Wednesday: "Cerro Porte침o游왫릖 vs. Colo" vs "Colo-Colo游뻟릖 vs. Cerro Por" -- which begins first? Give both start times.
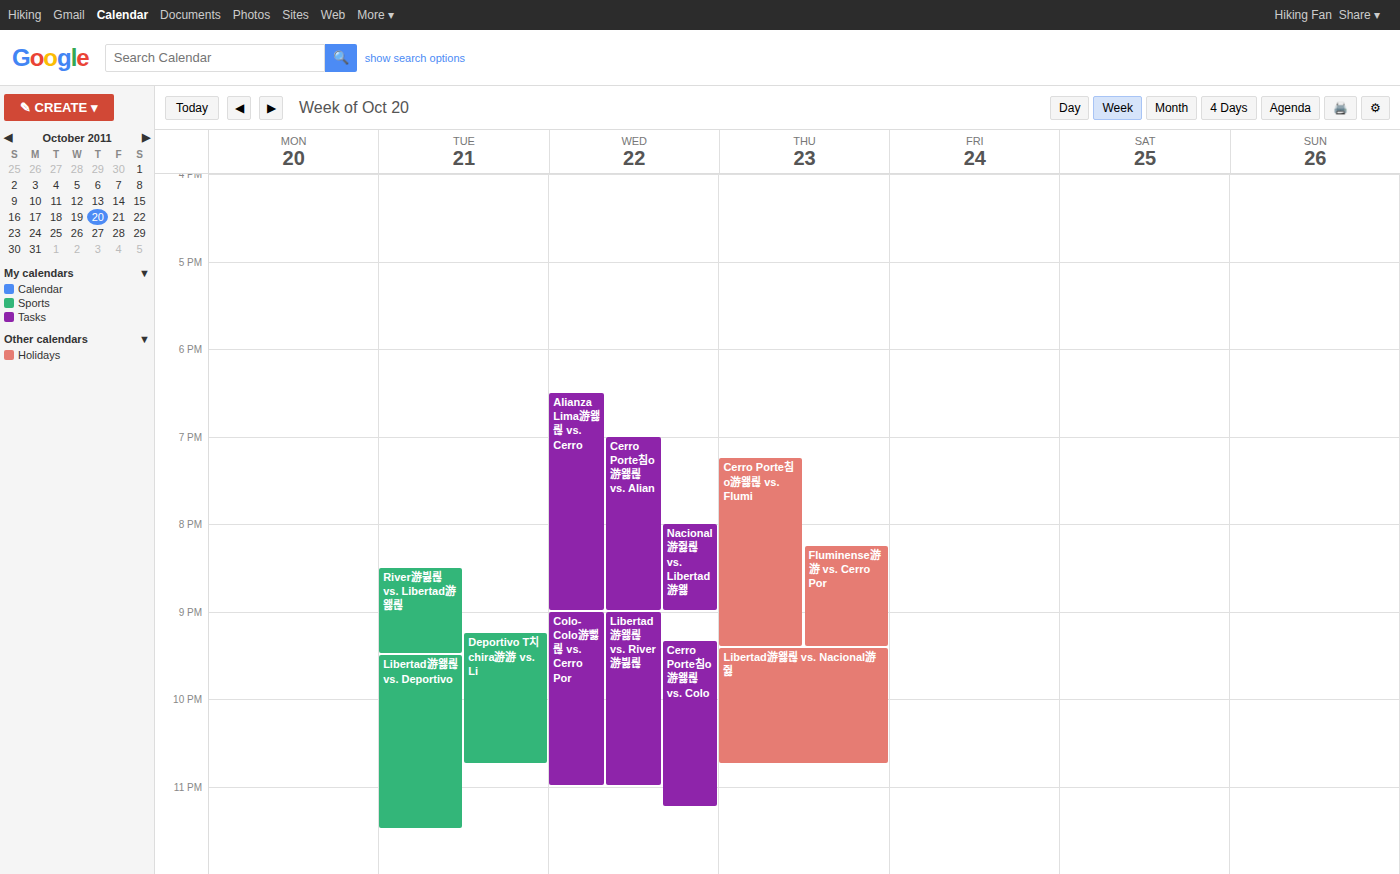
"Colo-Colo游뻟릖 vs. Cerro Por" 9:00 PM; "Cerro Porte침o游왫릖 vs. Colo" 9:20 PM.